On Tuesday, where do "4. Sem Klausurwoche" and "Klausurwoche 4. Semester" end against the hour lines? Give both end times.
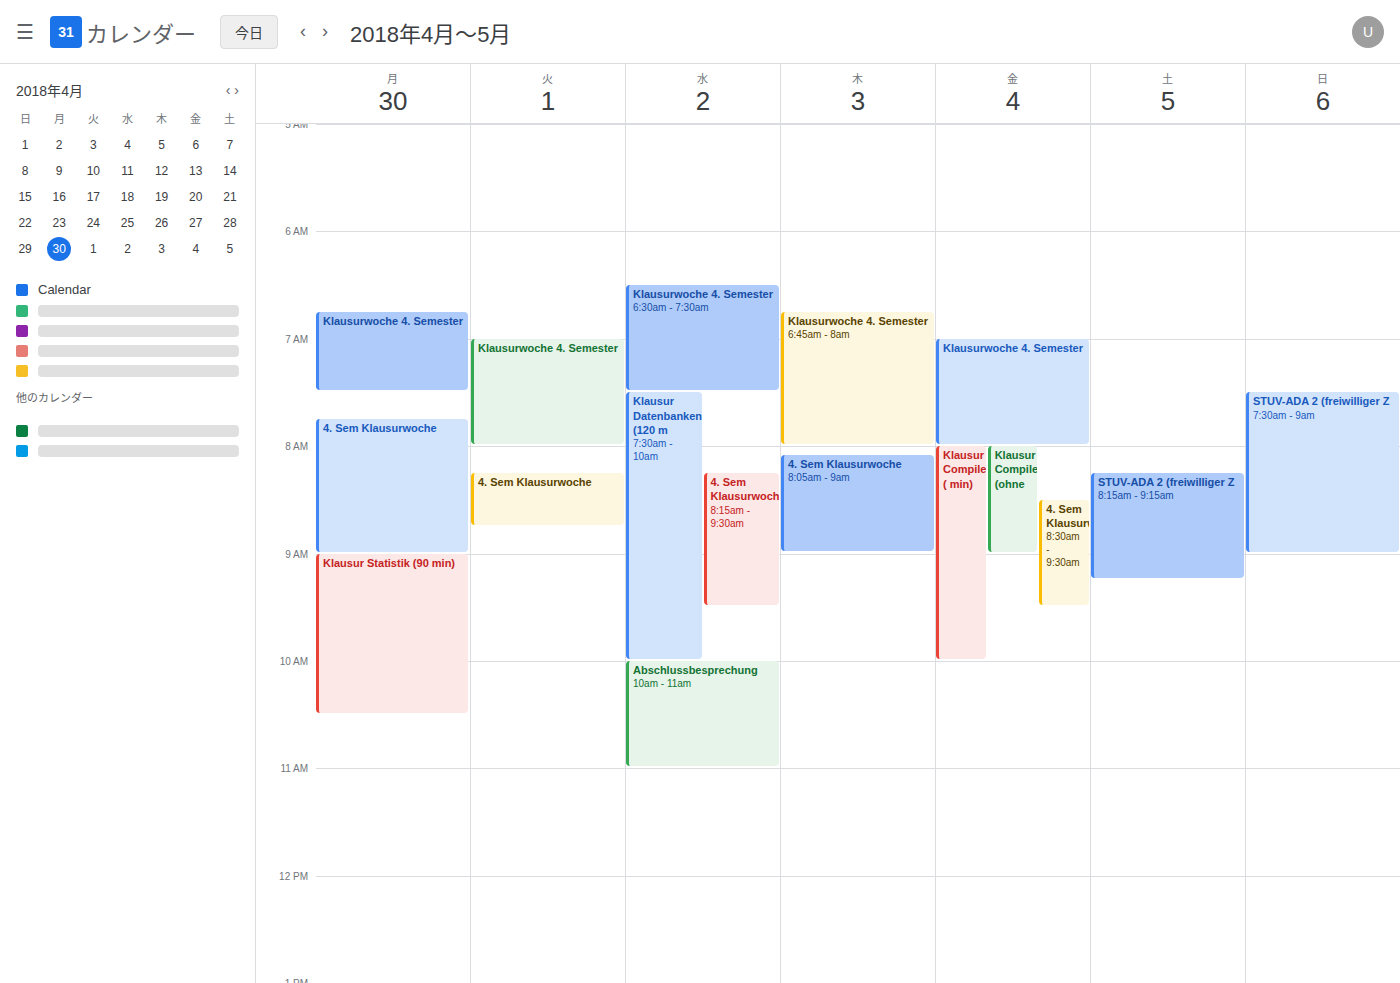
"4. Sem Klausurwoche": 8:45 AM, neither: three quarters of the way from the 8 AM line to the 9 AM line. "Klausurwoche 4. Semester": 8:00 AM, exactly on the 8 AM line.